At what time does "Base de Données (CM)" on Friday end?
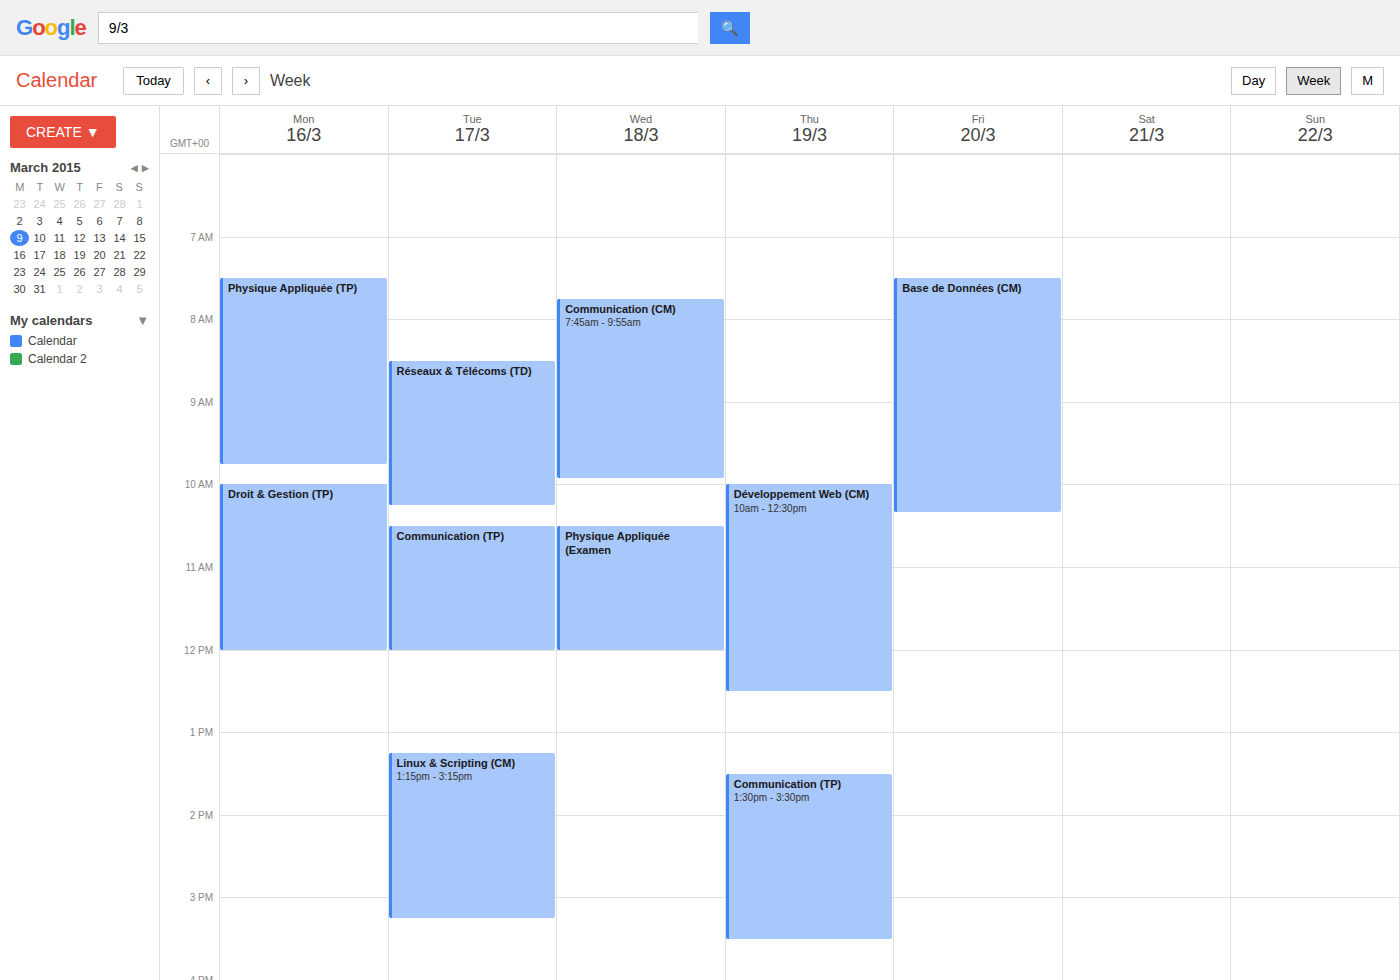
10:20